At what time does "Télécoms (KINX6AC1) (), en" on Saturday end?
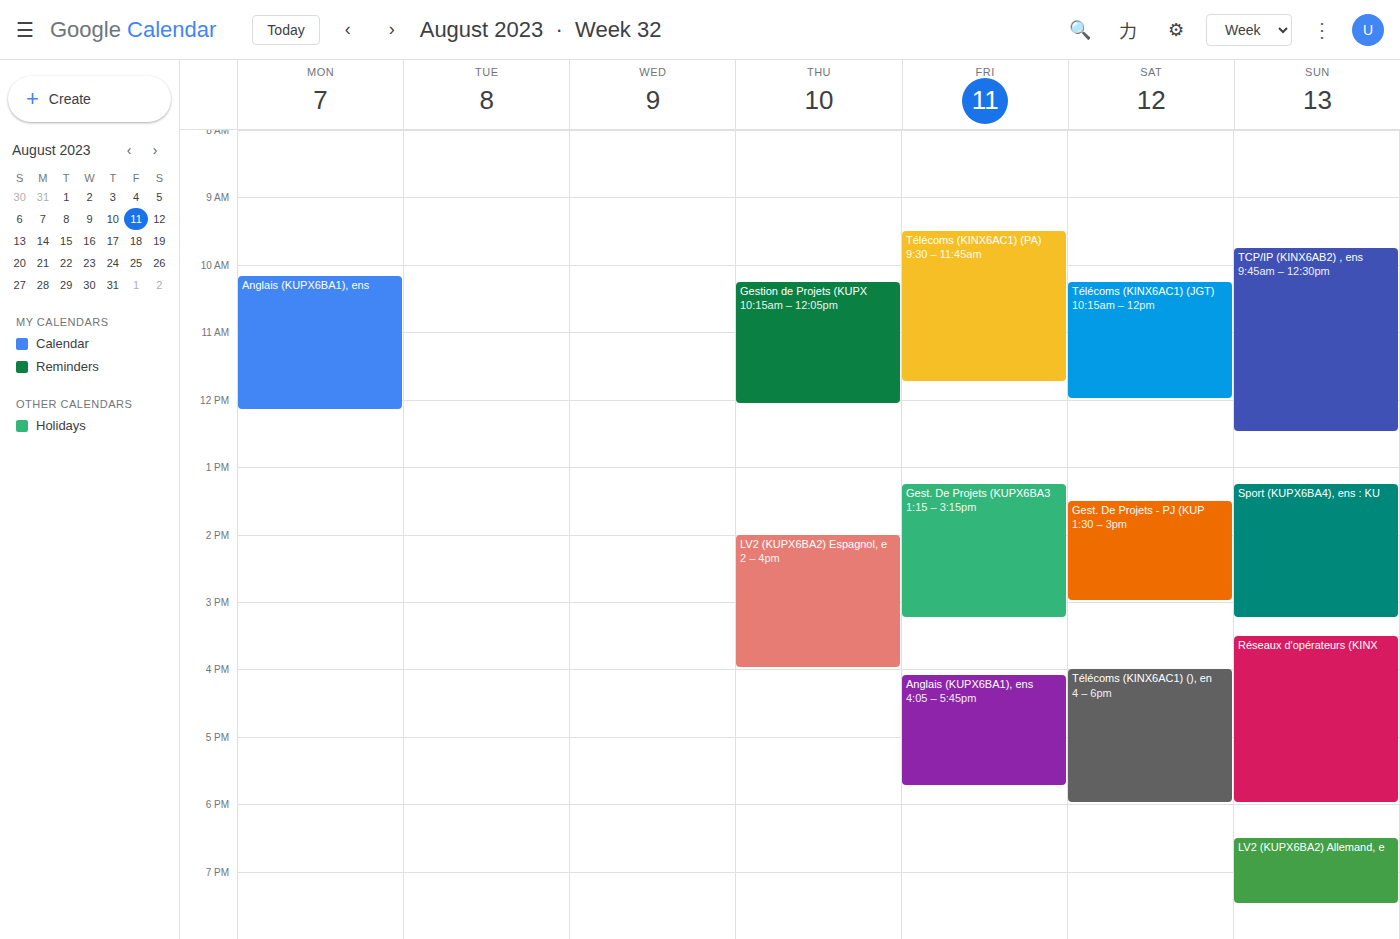
6:00 PM